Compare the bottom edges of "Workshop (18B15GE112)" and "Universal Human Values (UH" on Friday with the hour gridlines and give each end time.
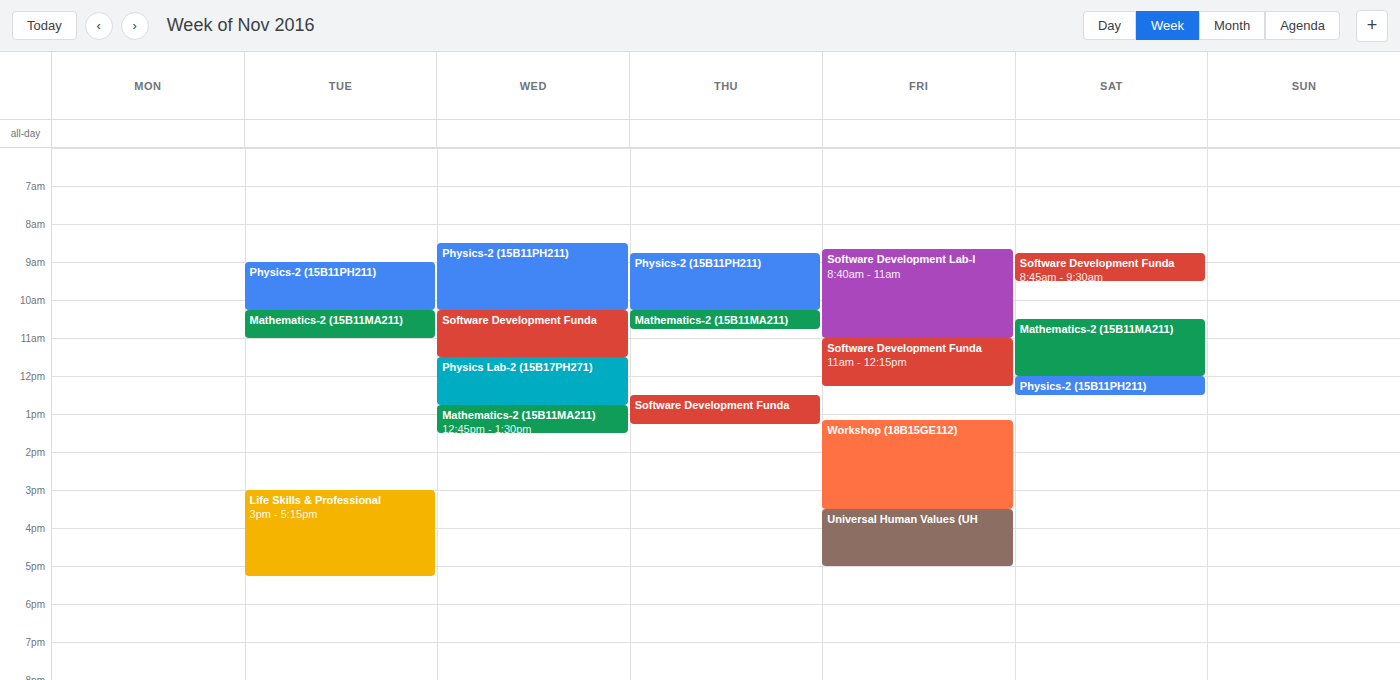
"Workshop (18B15GE112)": 3:30 PM, halfway between the 3 PM and 4 PM lines. "Universal Human Values (UH": 5:00 PM, exactly on the 5 PM line.